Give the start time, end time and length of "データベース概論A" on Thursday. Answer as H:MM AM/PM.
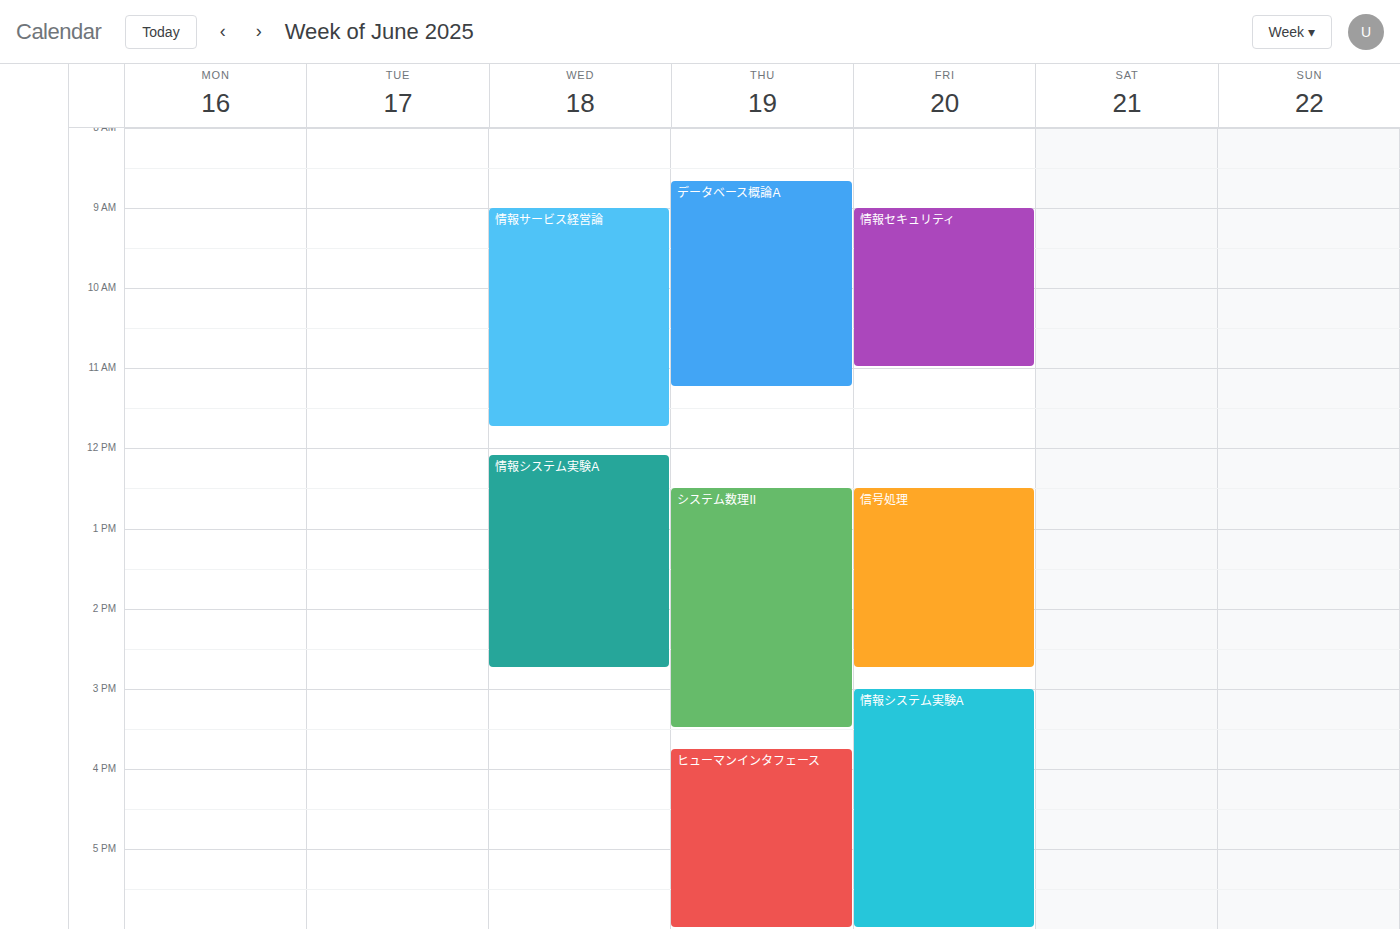
8:40 AM to 11:15 AM, 2 hours 35 minutes